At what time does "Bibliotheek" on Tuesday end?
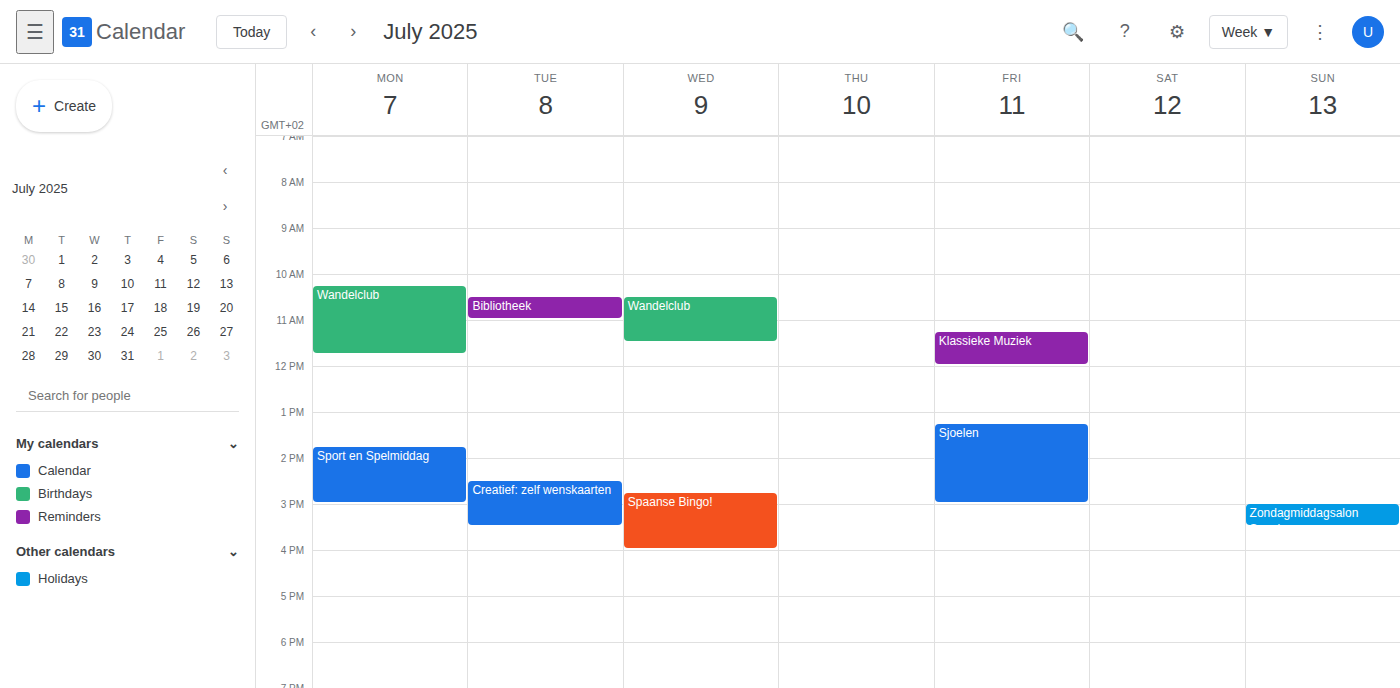
11:00